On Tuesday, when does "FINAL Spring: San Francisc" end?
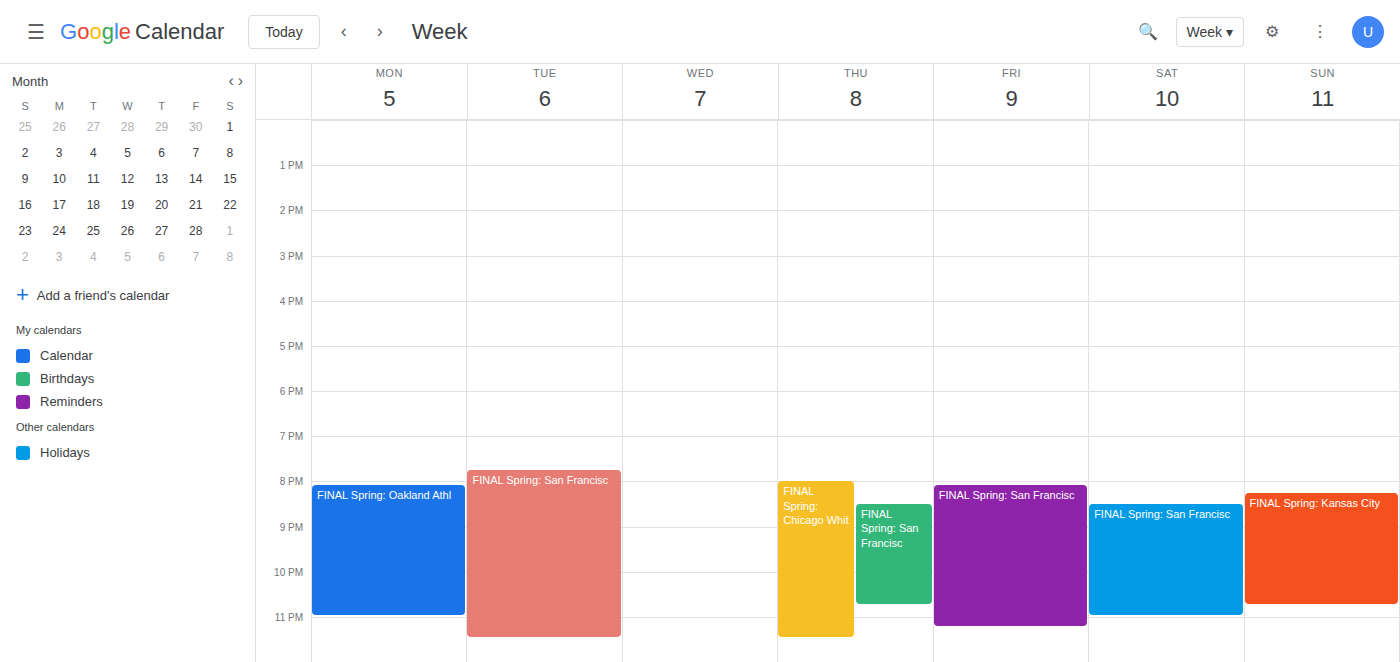
11:30 PM